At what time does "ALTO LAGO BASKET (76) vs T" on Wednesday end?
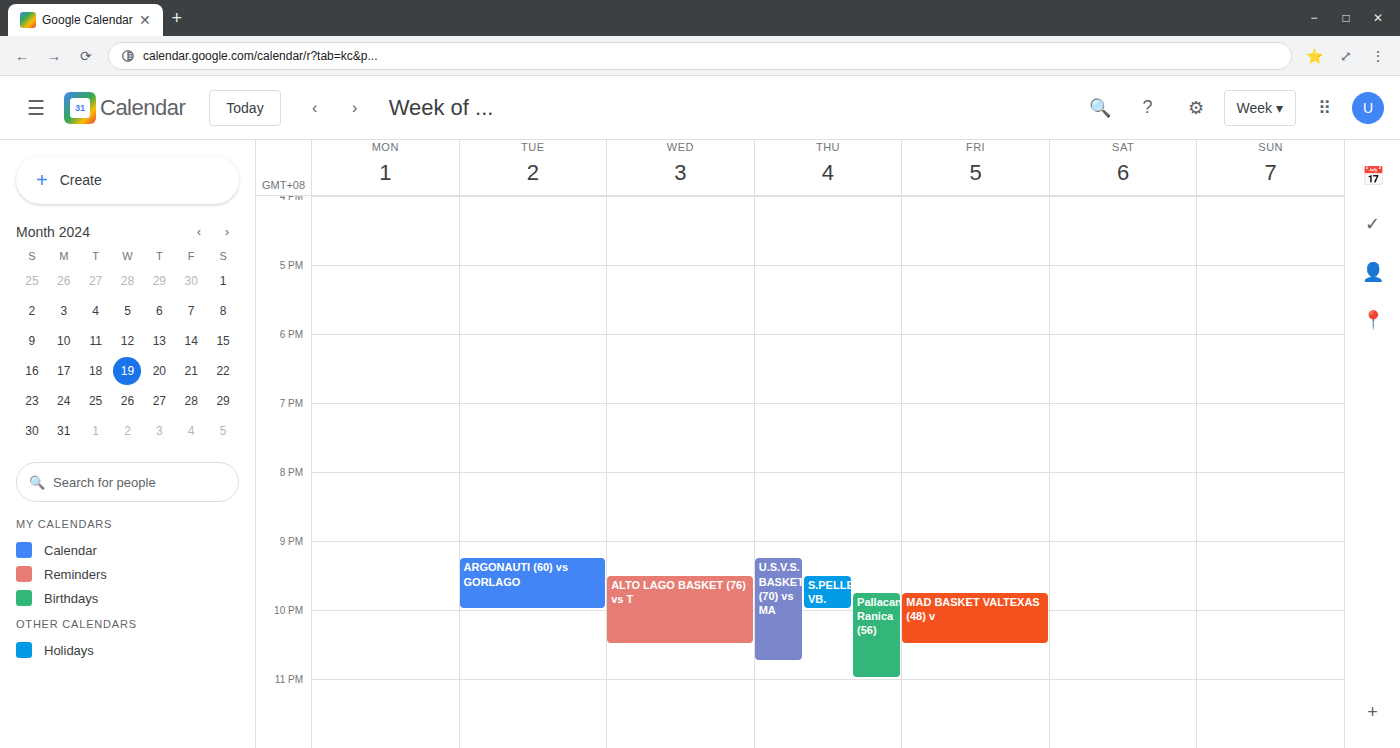
22:30